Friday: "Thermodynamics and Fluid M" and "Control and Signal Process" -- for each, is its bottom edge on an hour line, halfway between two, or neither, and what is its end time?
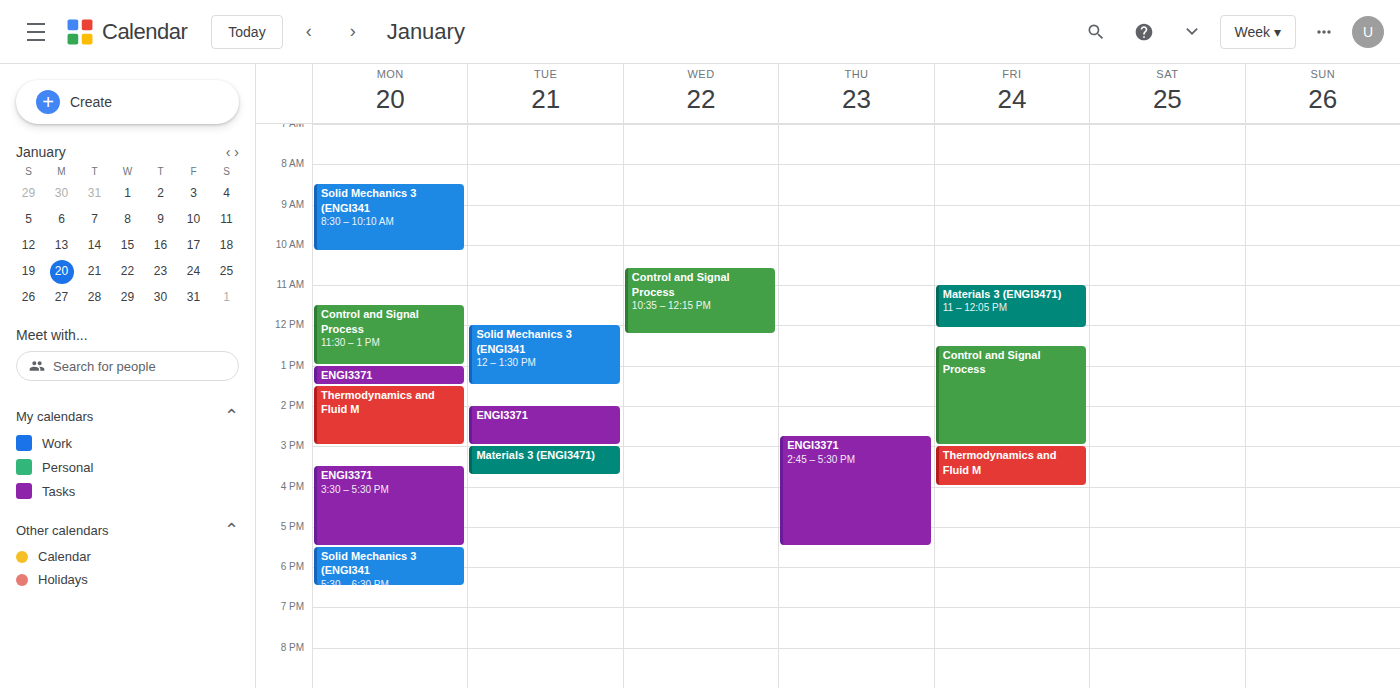
"Thermodynamics and Fluid M": 4:00 PM, exactly on the 4 PM line. "Control and Signal Process": 3:00 PM, exactly on the 3 PM line.